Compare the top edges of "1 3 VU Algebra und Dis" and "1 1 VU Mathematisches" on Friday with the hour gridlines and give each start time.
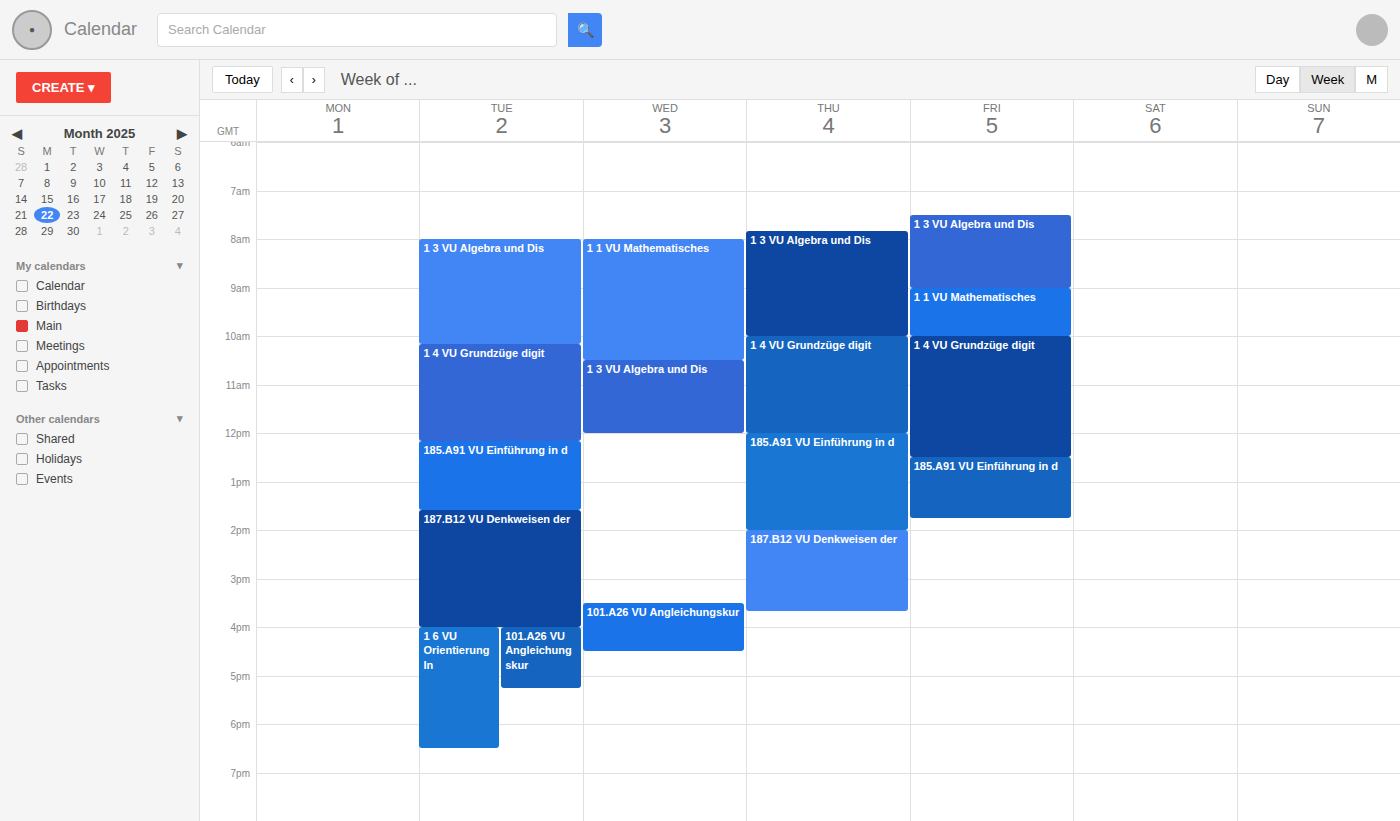
"1 3 VU Algebra und Dis": 7:30 AM, halfway between the 7 AM and 8 AM lines. "1 1 VU Mathematisches": 9:00 AM, exactly on the 9 AM line.